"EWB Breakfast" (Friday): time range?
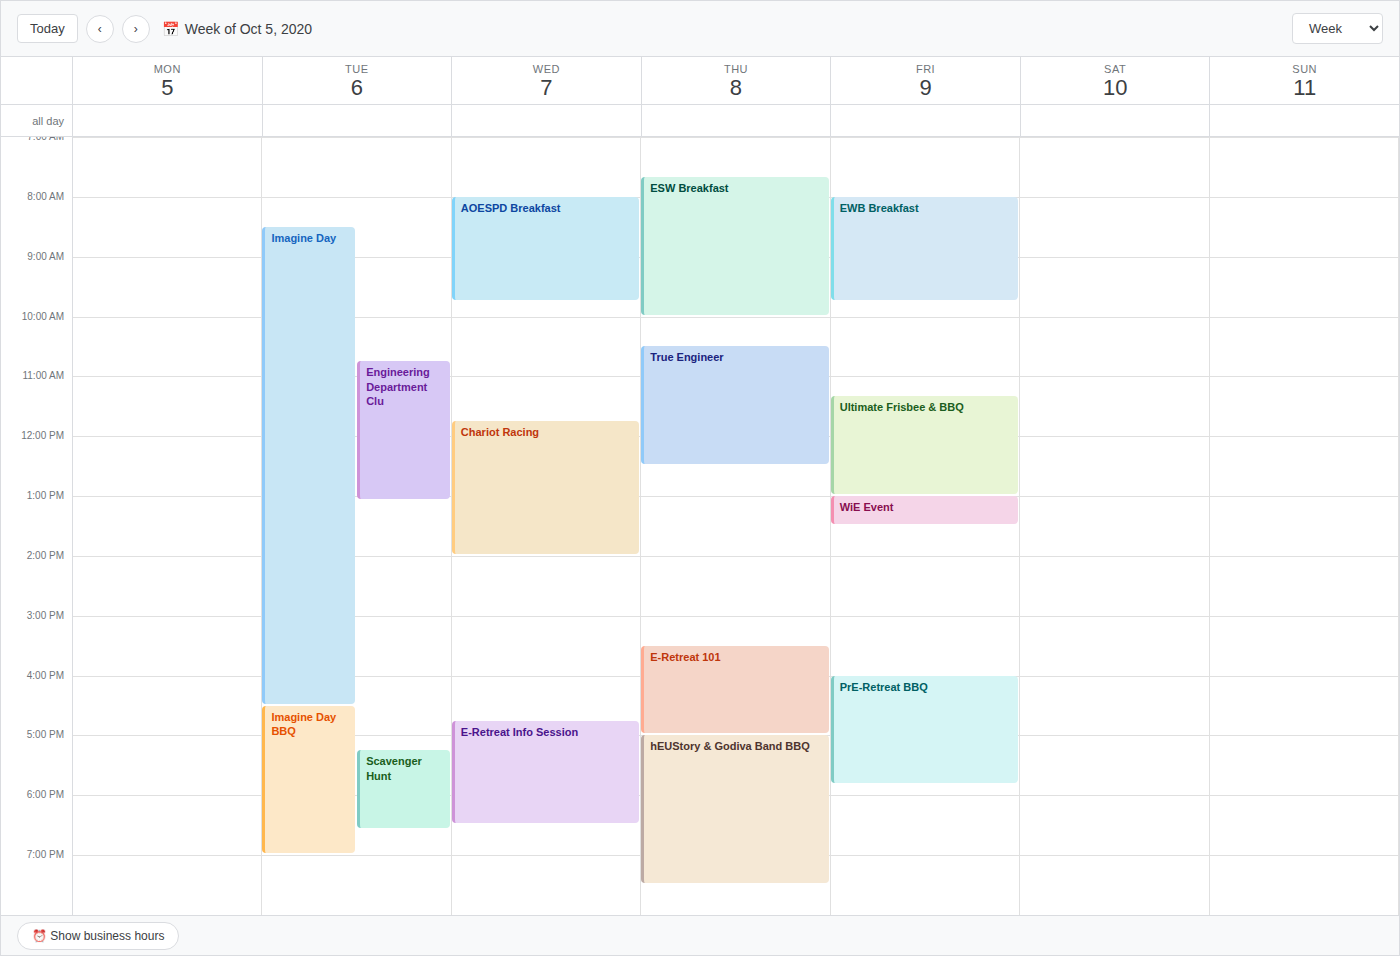
8:00 AM to 9:45 AM